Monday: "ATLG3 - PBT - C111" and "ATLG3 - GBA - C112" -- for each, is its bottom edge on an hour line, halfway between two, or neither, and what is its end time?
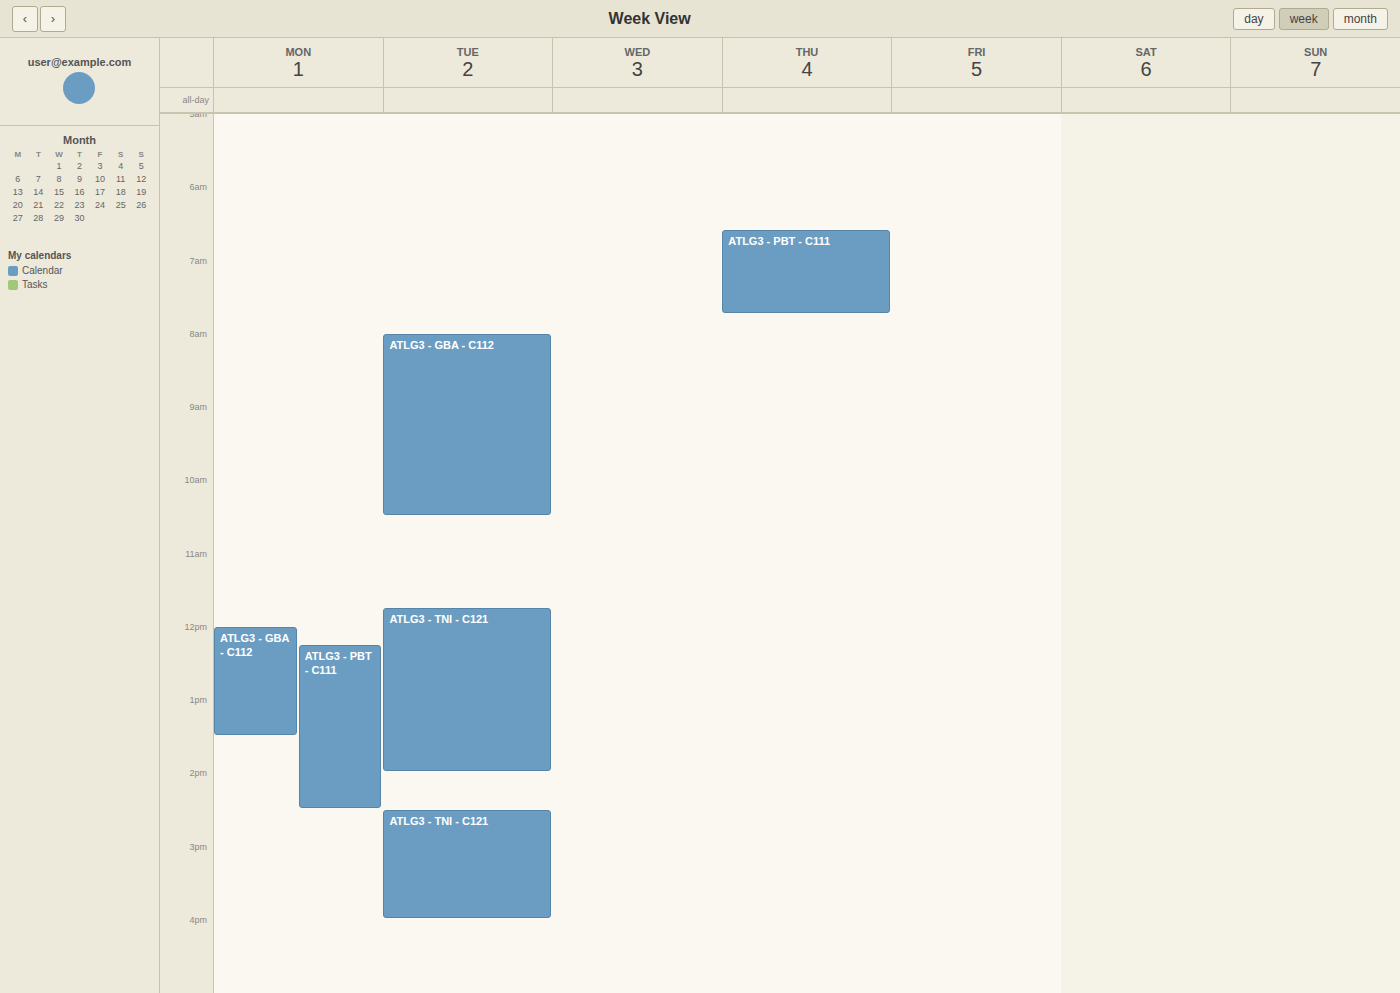
"ATLG3 - PBT - C111": 2:30 PM, halfway between the 2 PM and 3 PM lines. "ATLG3 - GBA - C112": 1:30 PM, halfway between the 1 PM and 2 PM lines.